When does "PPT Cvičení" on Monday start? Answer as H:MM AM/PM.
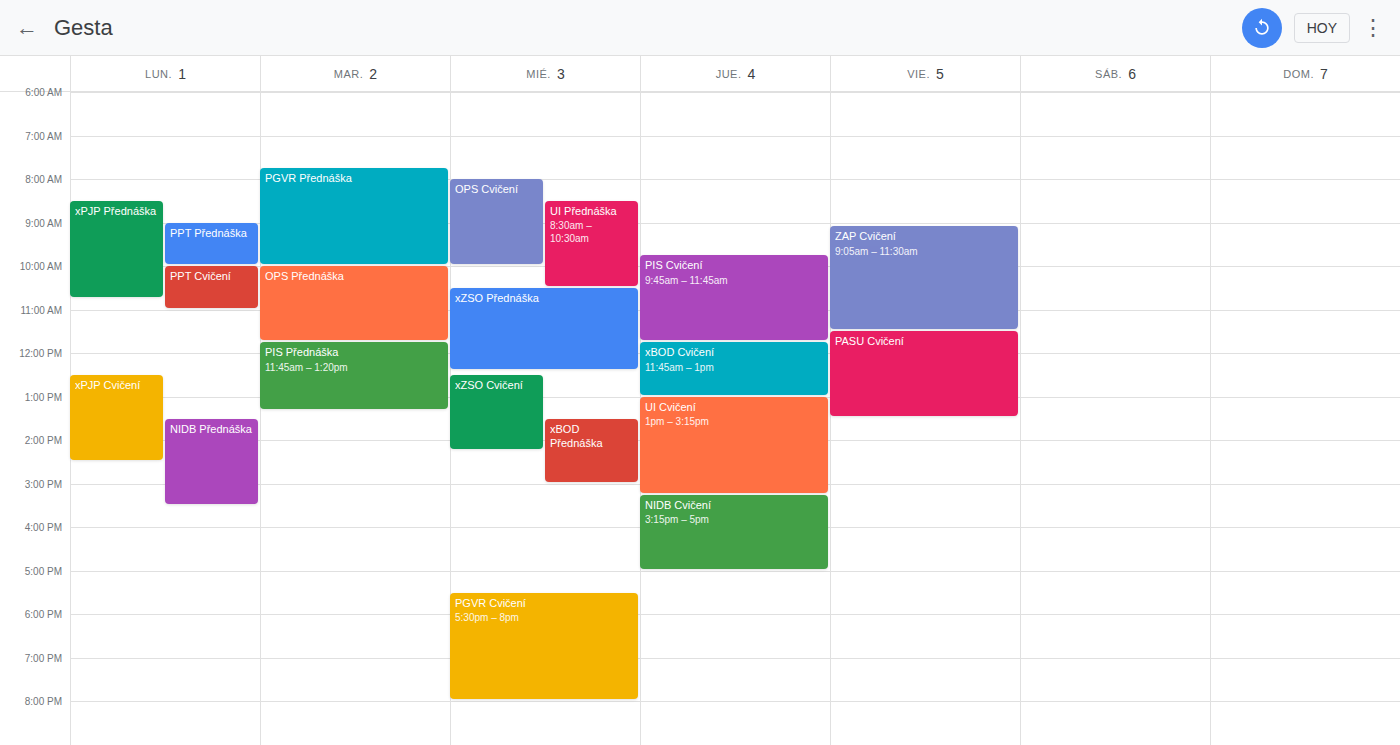
10:00 AM